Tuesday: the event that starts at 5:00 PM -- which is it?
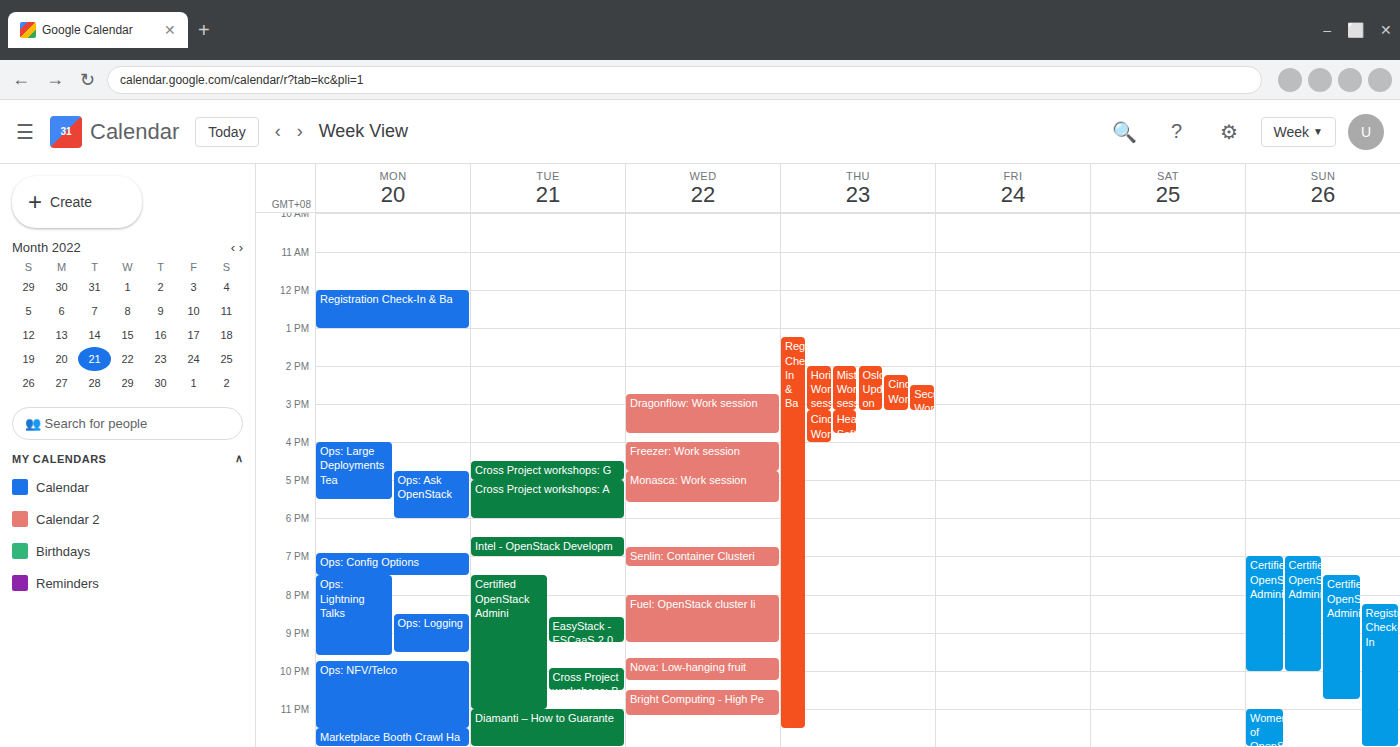
"Cross Project workshops: A"